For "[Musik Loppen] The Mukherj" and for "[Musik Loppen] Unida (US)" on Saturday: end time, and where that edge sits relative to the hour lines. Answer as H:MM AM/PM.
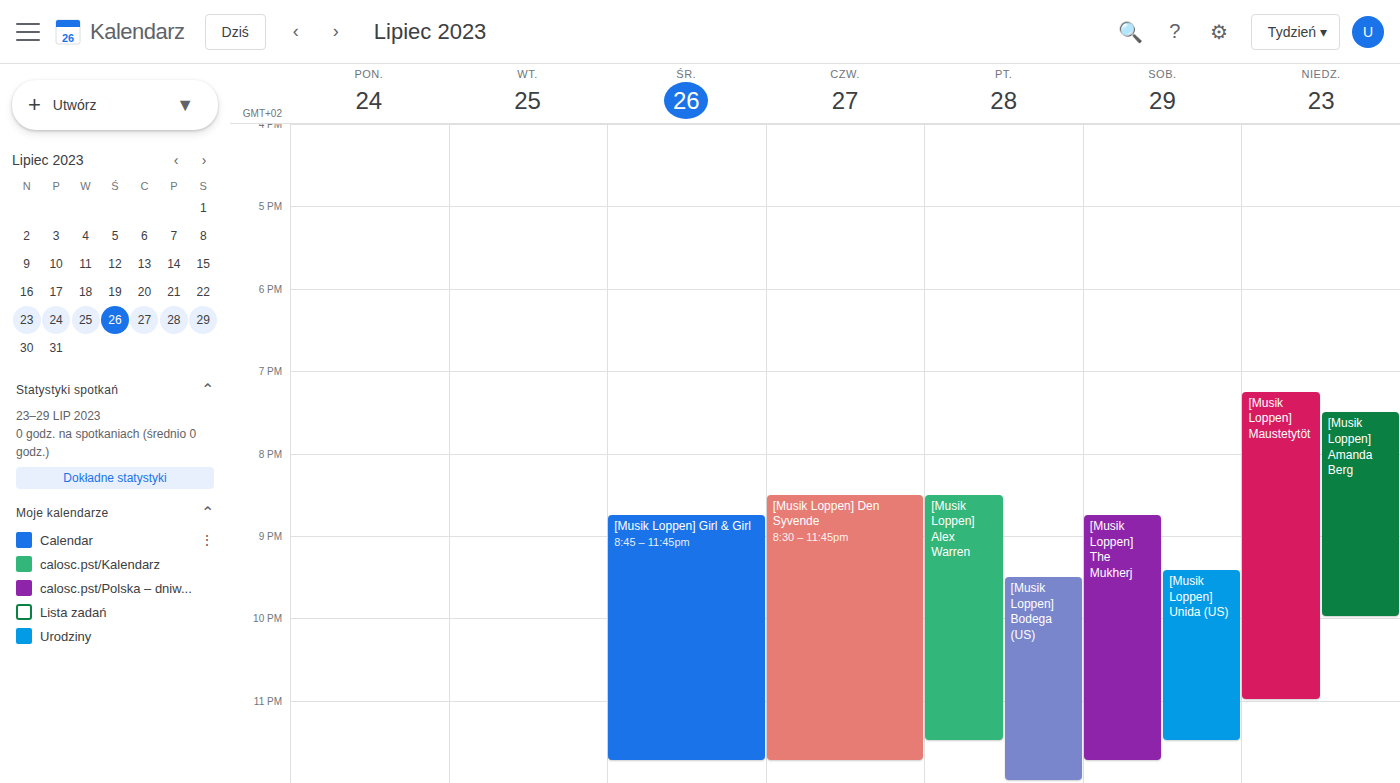
"[Musik Loppen] The Mukherj": 11:45 PM, neither: three quarters of the way from the 11 PM line to the 12 AM line. "[Musik Loppen] Unida (US)": 11:30 PM, halfway between the 11 PM and 12 AM lines.